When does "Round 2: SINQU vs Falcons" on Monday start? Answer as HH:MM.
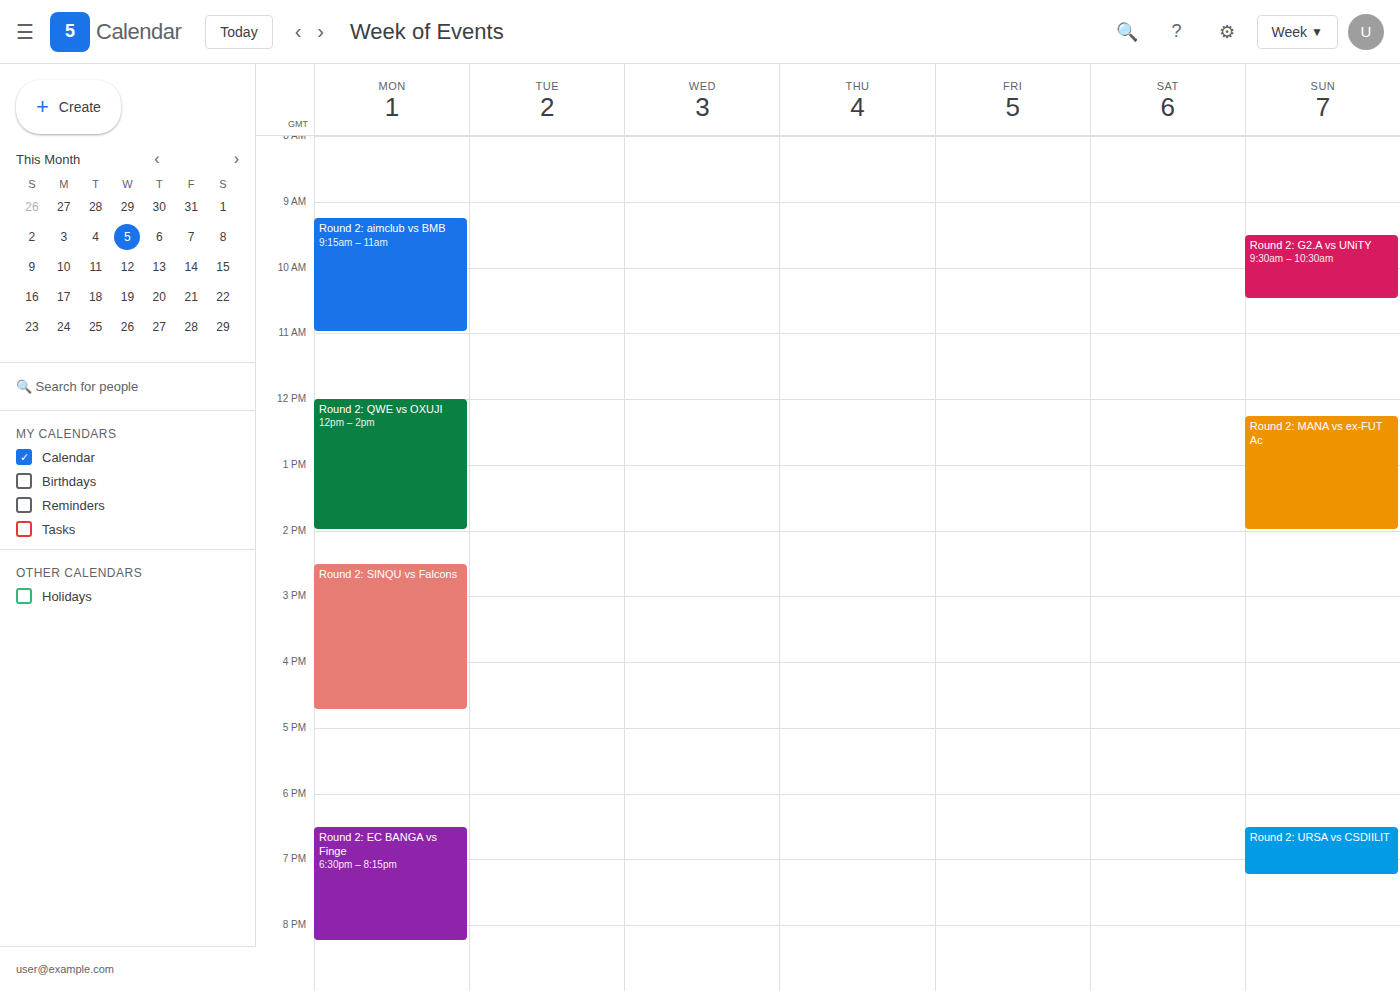
14:30